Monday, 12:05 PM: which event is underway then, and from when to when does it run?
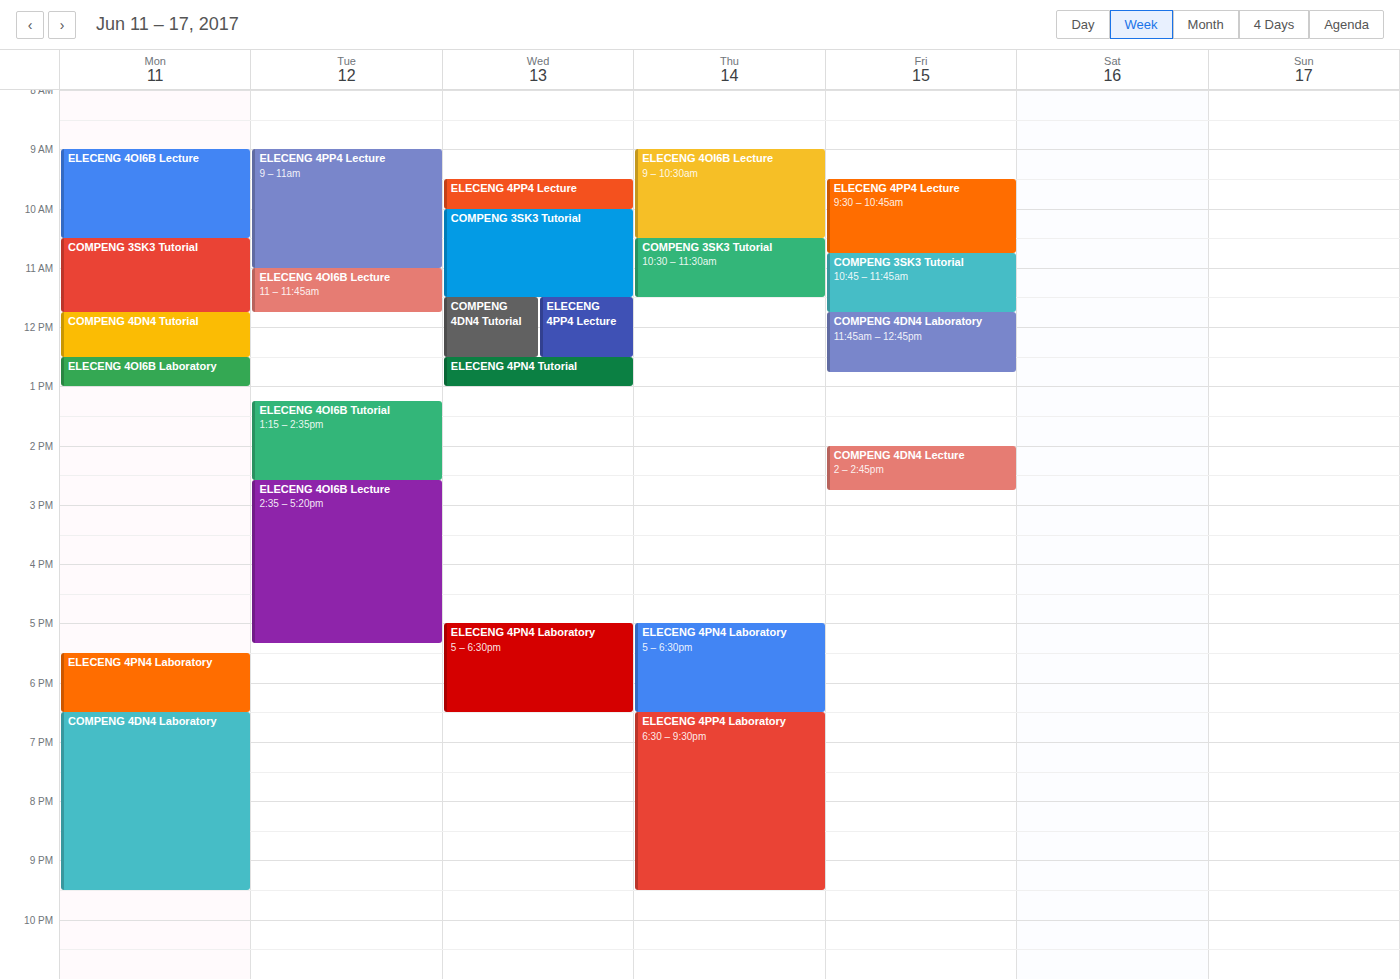
"COMPENG 4DN4 Tutorial", 11:45 AM to 12:30 PM